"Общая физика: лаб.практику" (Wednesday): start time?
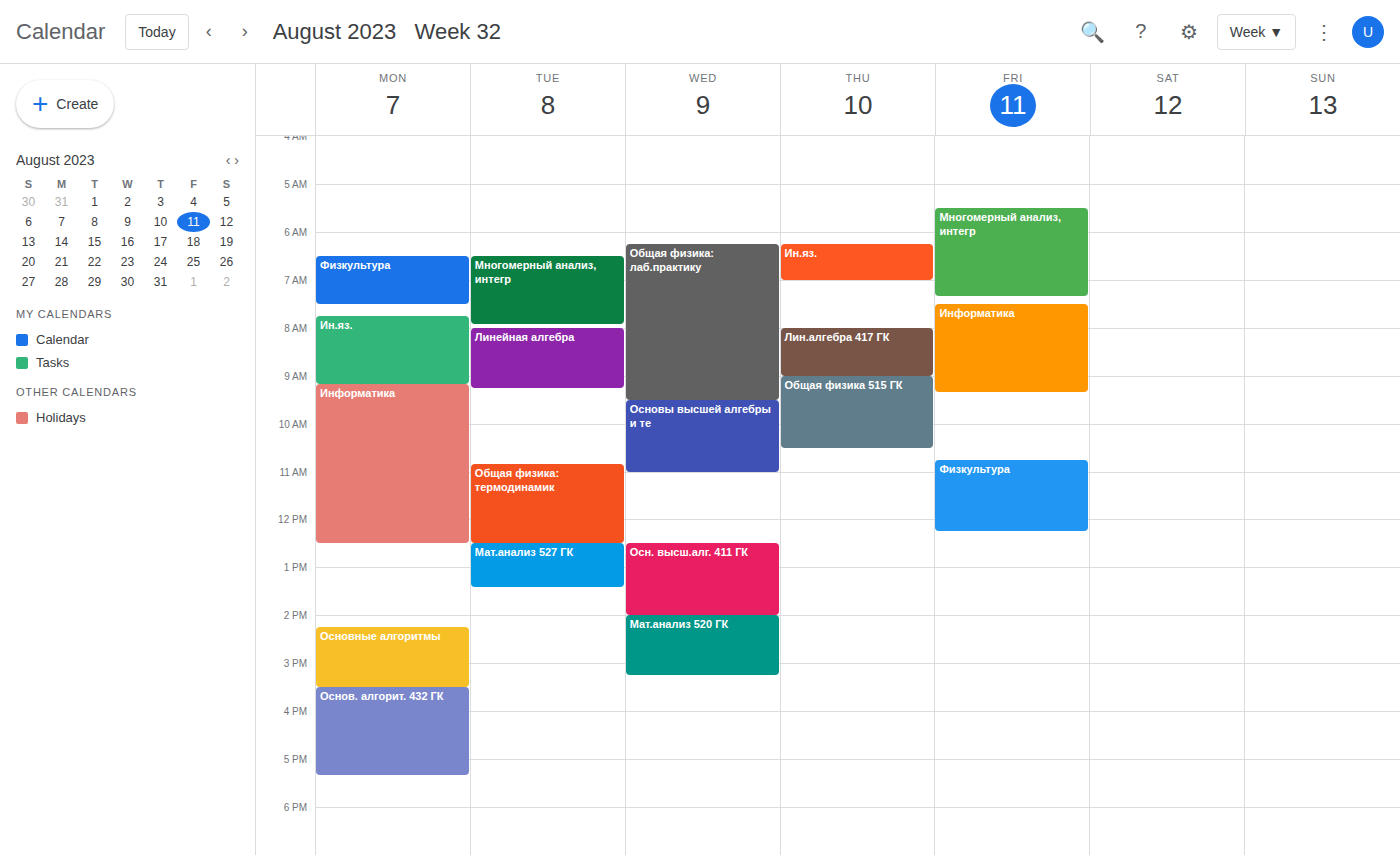
6:15 AM